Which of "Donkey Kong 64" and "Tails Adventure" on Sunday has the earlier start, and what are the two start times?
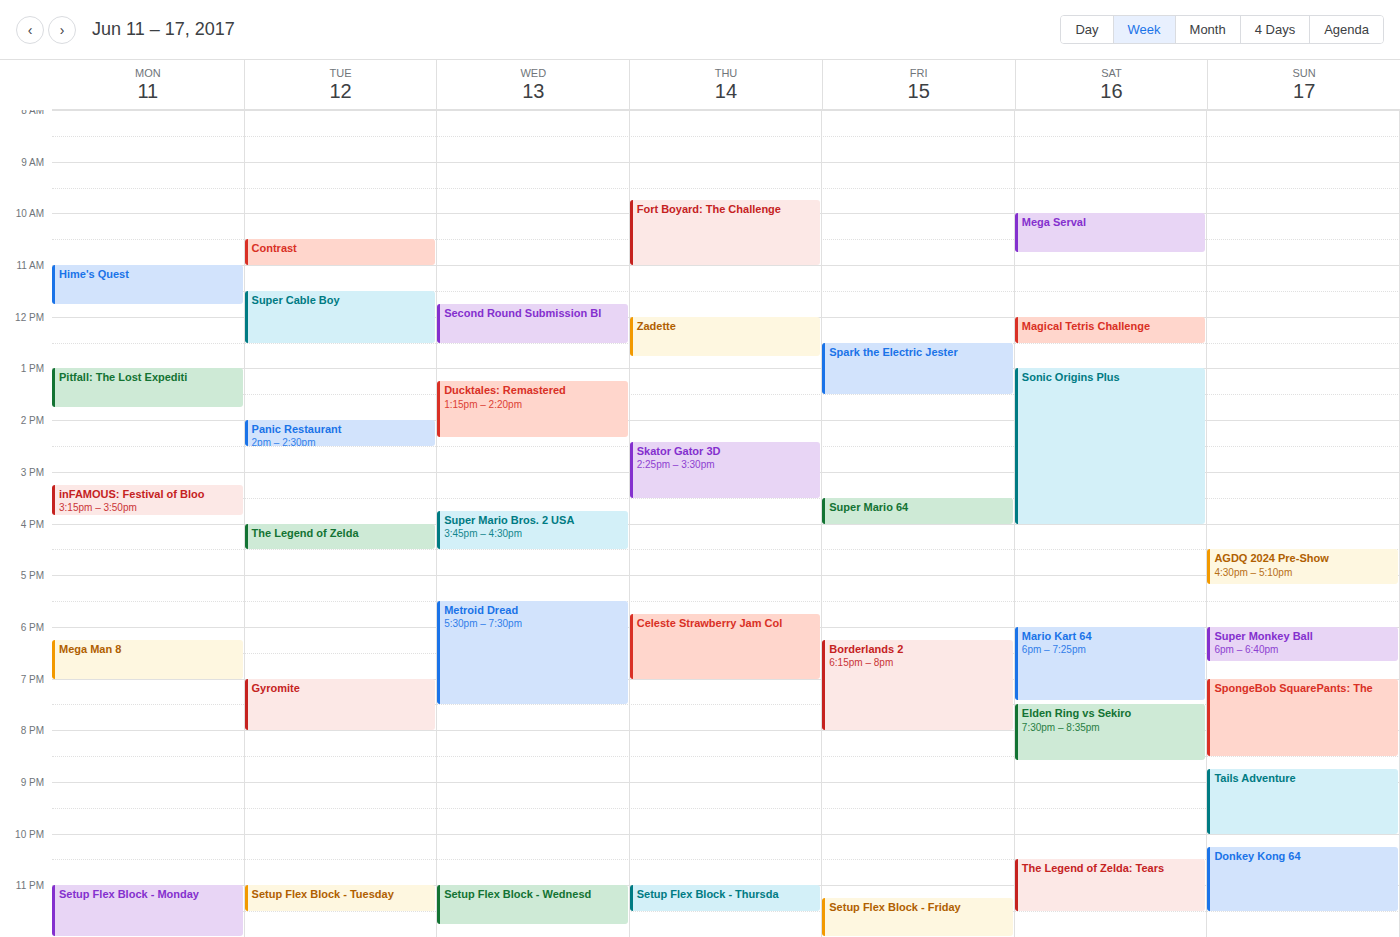
"Tails Adventure" 8:45 PM; "Donkey Kong 64" 10:15 PM.